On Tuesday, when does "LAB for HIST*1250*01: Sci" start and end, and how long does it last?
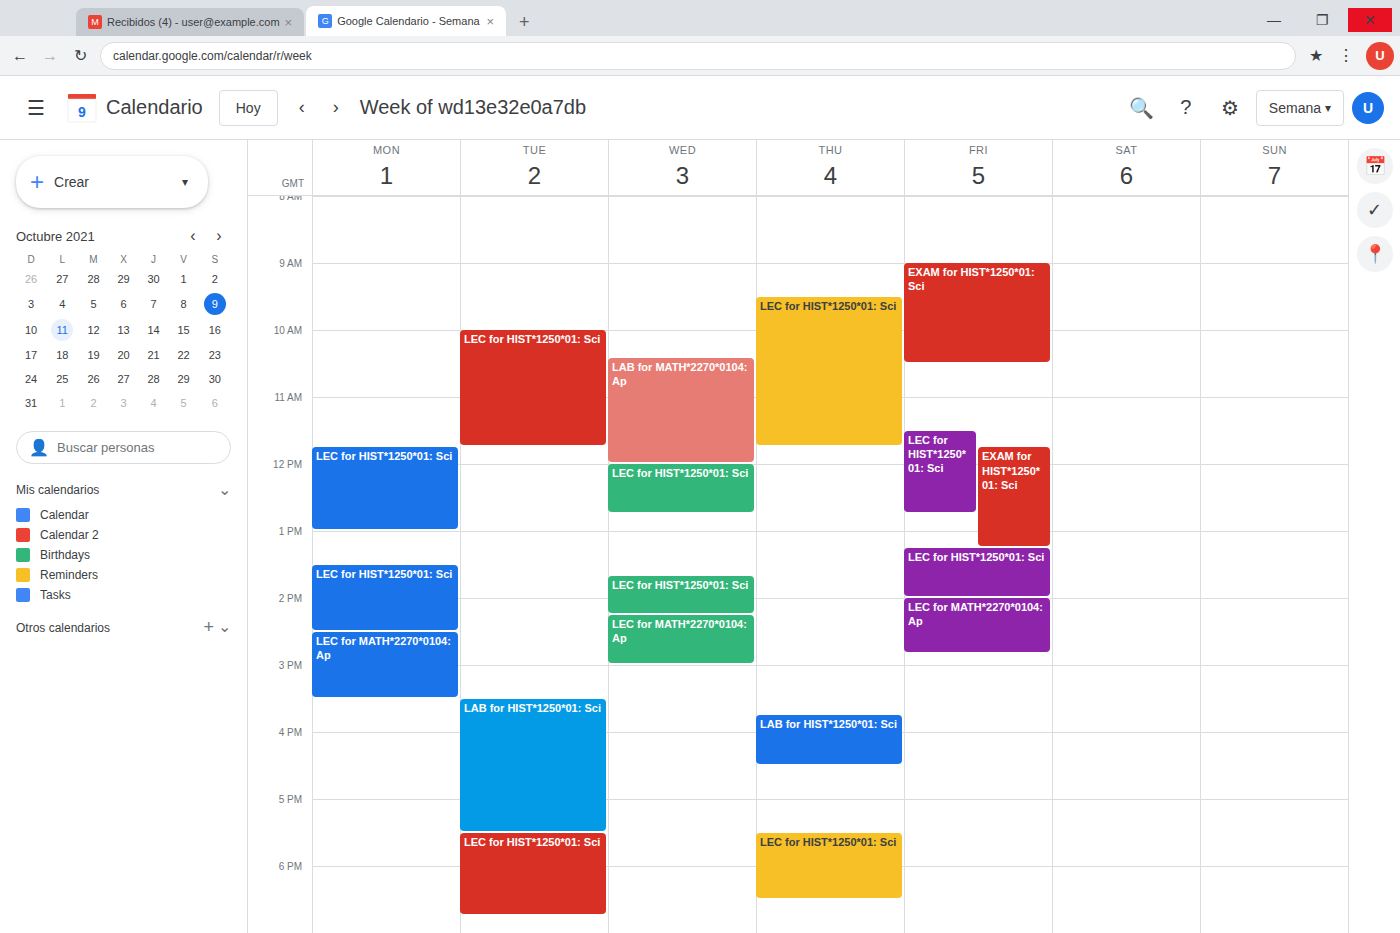
3:30 PM to 5:30 PM, 2 hours